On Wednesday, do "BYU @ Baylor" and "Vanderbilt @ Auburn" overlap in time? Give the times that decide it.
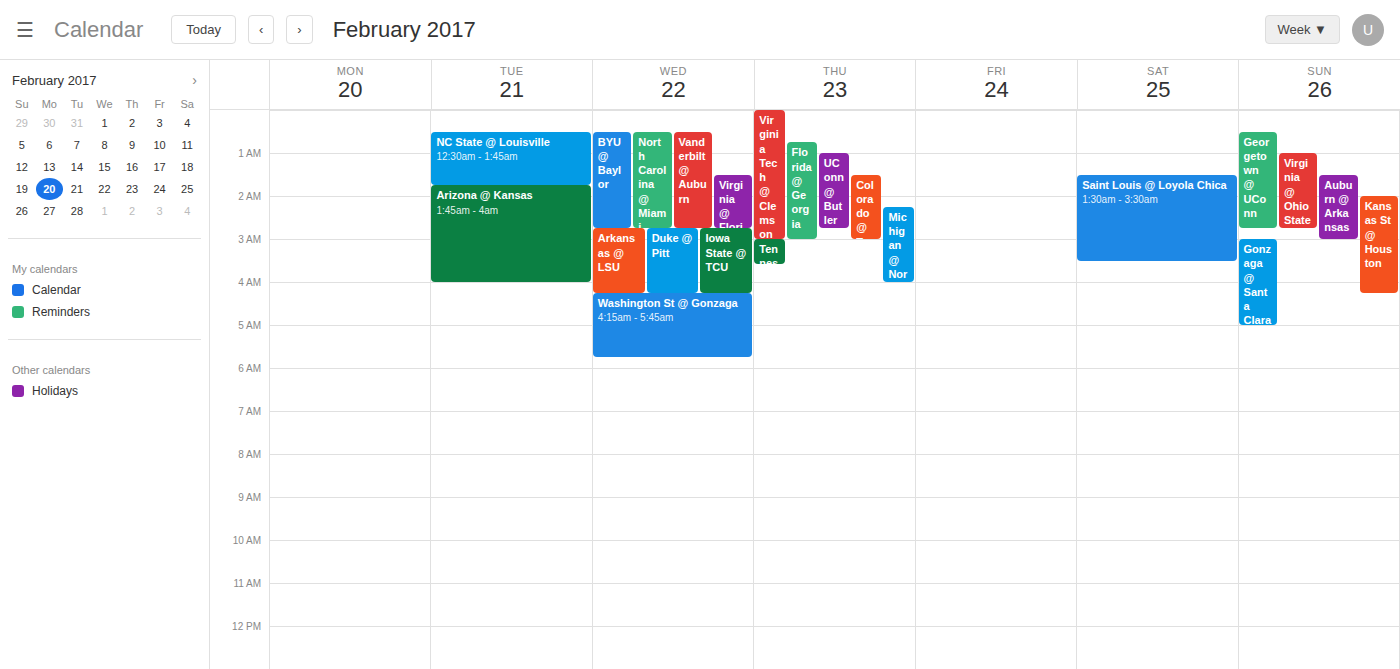
"BYU @ Baylor" runs 12:30 AM to 2:45 AM, inside "Vanderbilt @ Auburn" -- they overlap.